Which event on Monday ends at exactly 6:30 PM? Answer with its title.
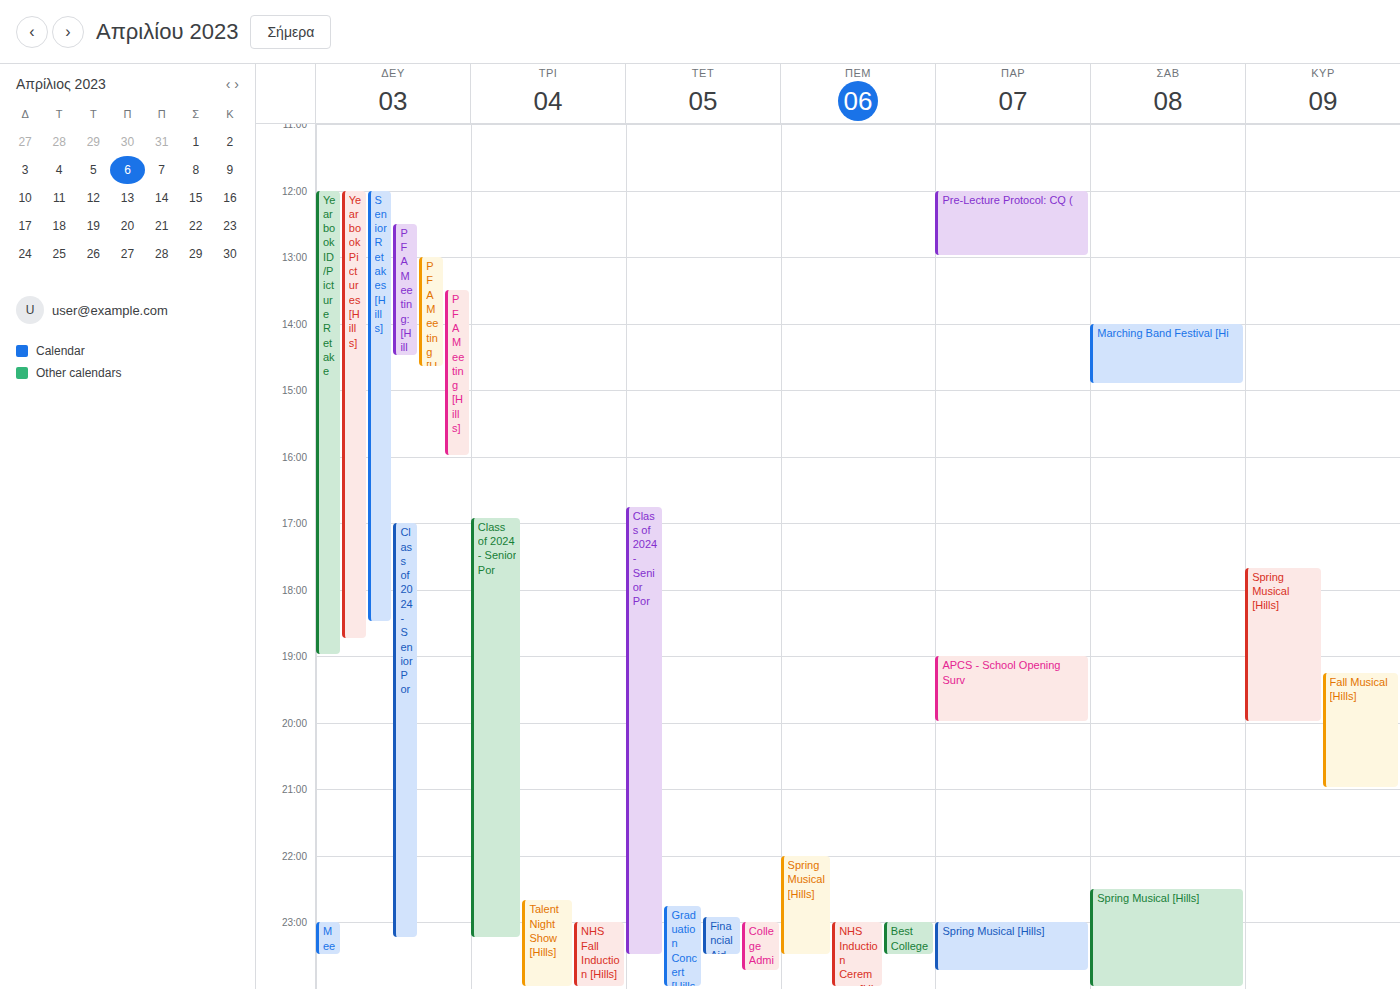
"Senior Retakes [Hills]"